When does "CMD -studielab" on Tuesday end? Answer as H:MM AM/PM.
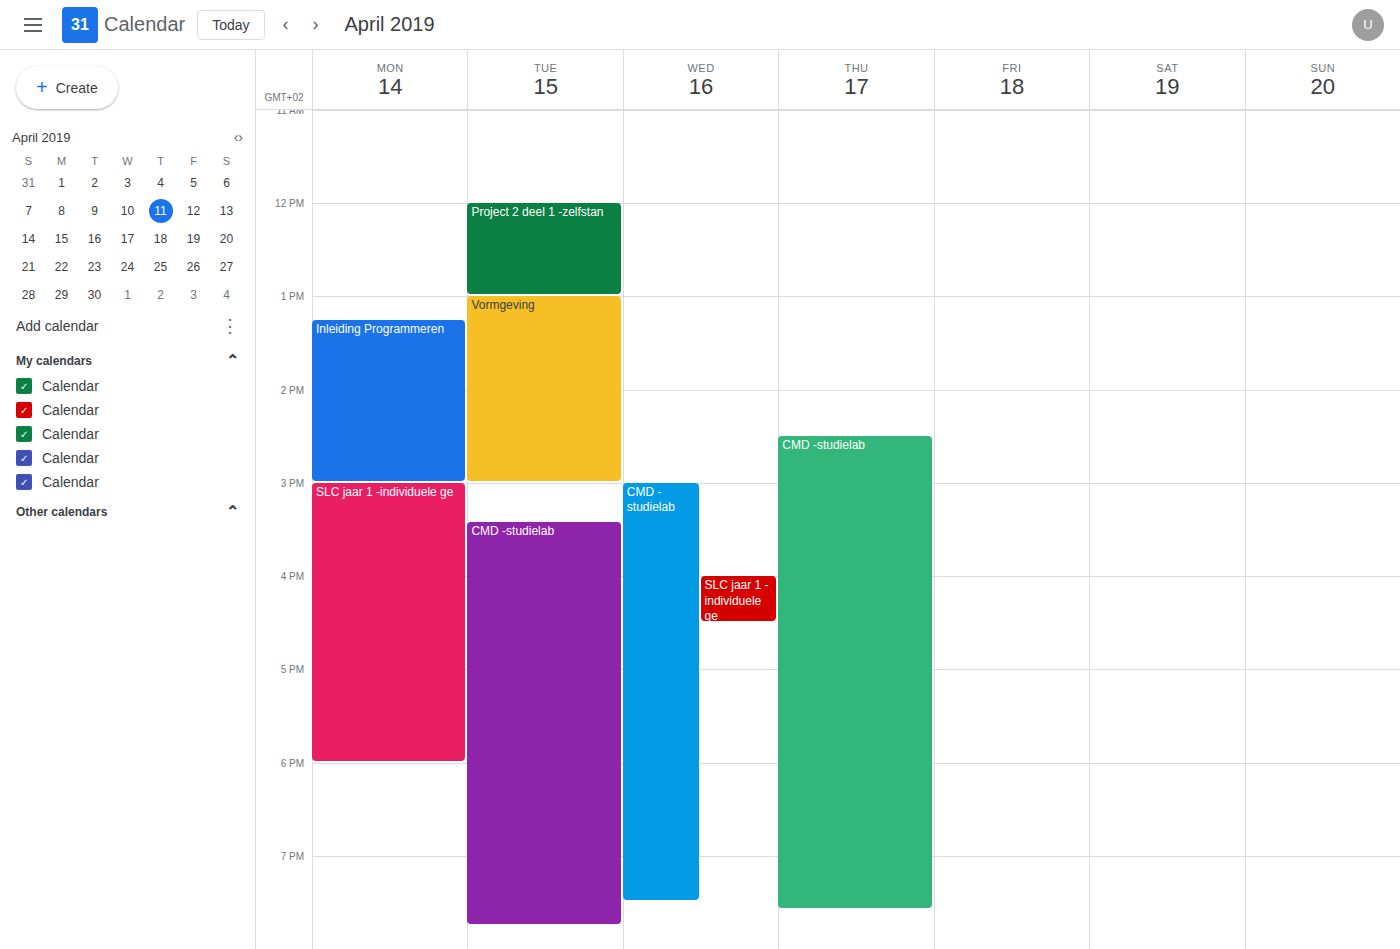
7:45 PM